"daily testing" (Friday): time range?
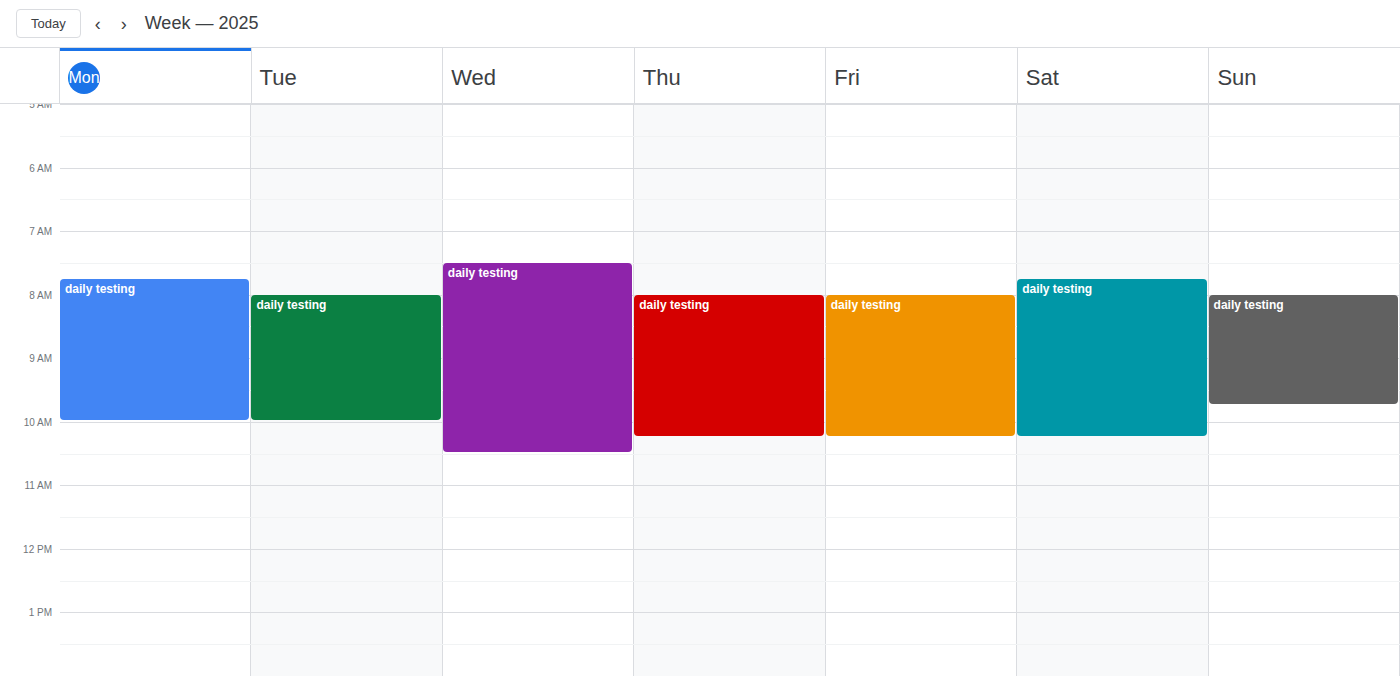
8:00 AM to 10:15 AM